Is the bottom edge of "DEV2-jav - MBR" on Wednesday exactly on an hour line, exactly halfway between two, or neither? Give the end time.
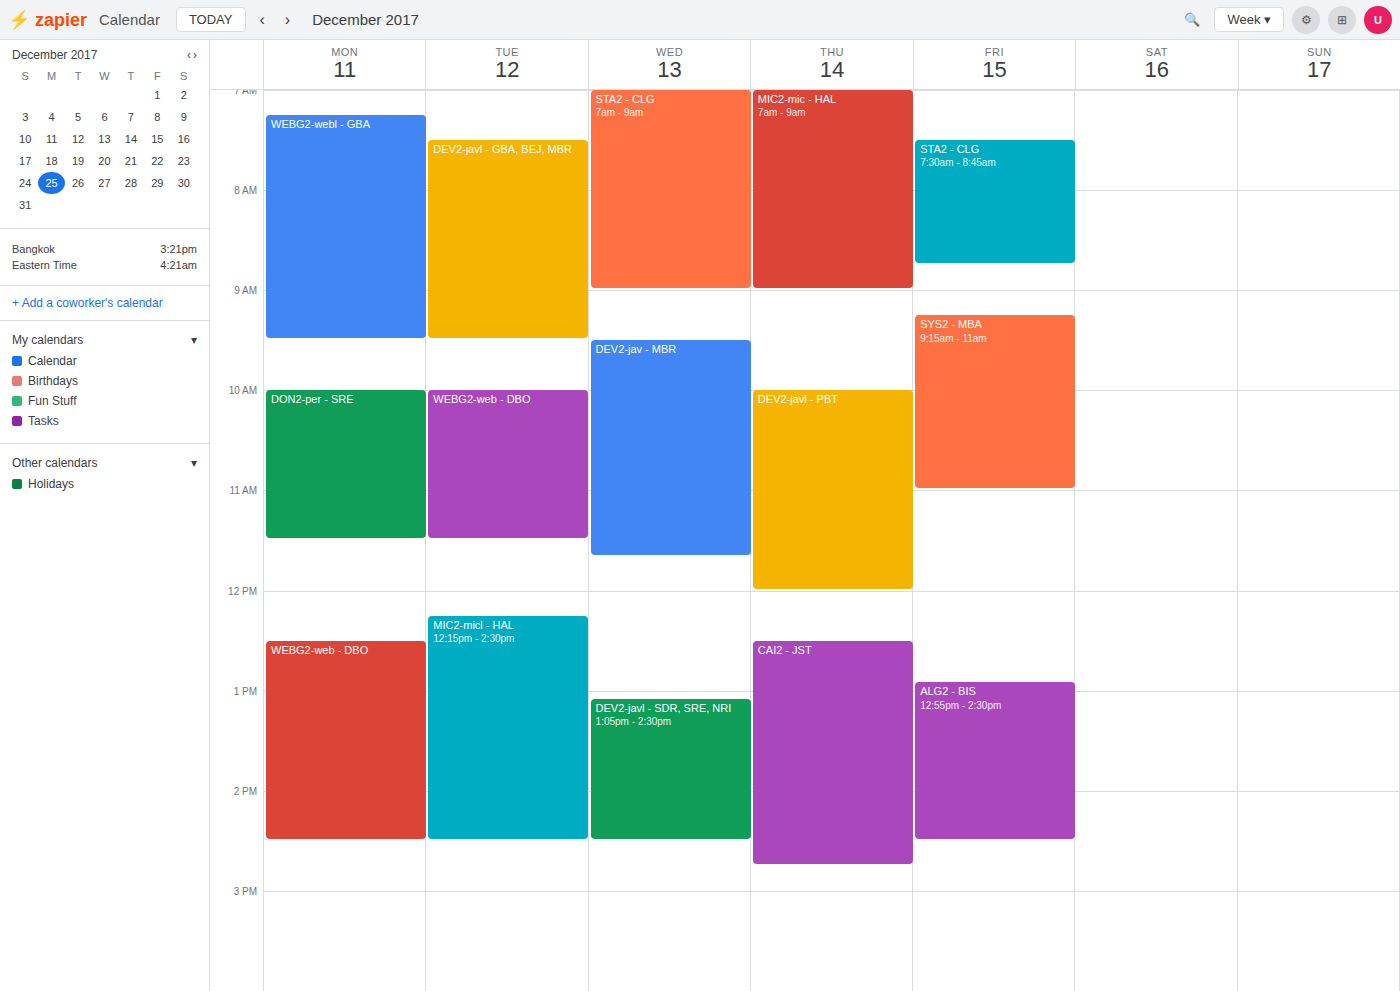
11:40 AM -- neither: 40 minutes below the 11 AM line and 20 minutes above the 12 PM line.